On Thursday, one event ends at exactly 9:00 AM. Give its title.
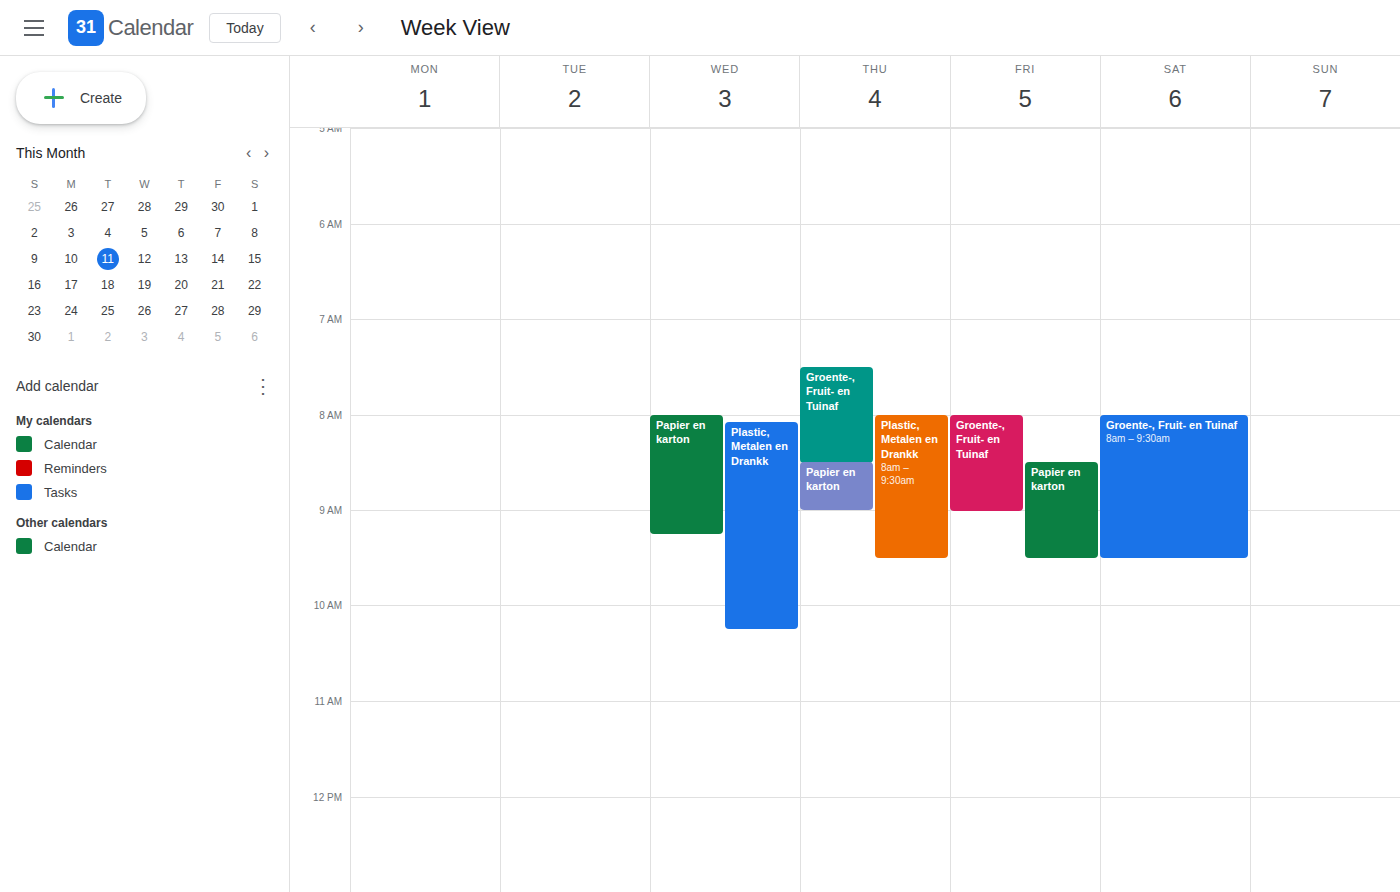
"Papier en karton"